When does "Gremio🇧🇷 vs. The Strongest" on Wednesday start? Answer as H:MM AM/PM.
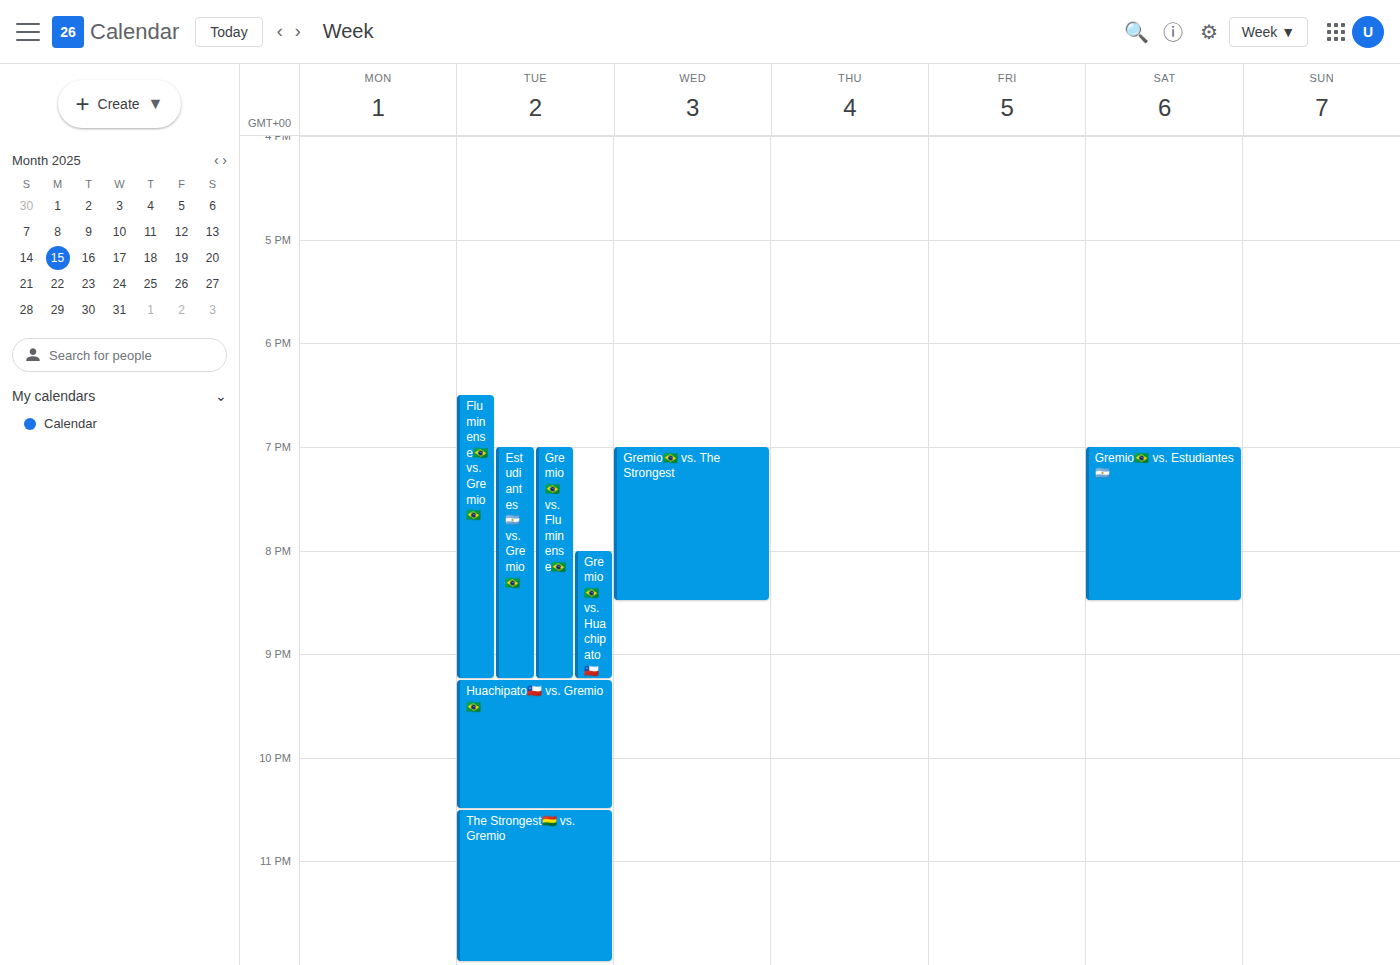
7:00 PM